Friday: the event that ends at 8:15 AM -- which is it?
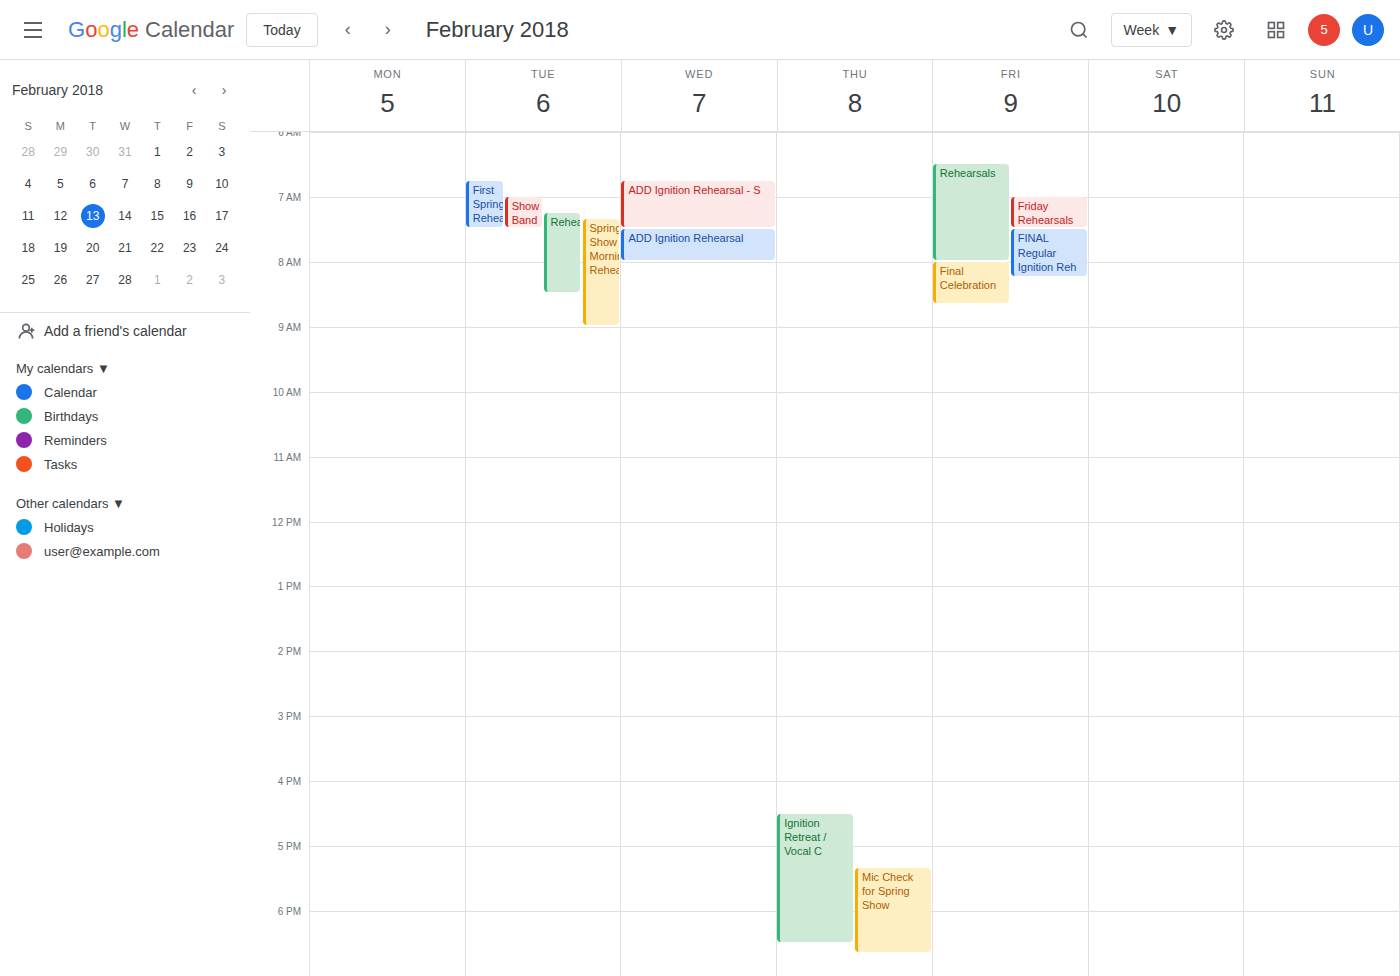
"FINAL Regular Ignition Reh"